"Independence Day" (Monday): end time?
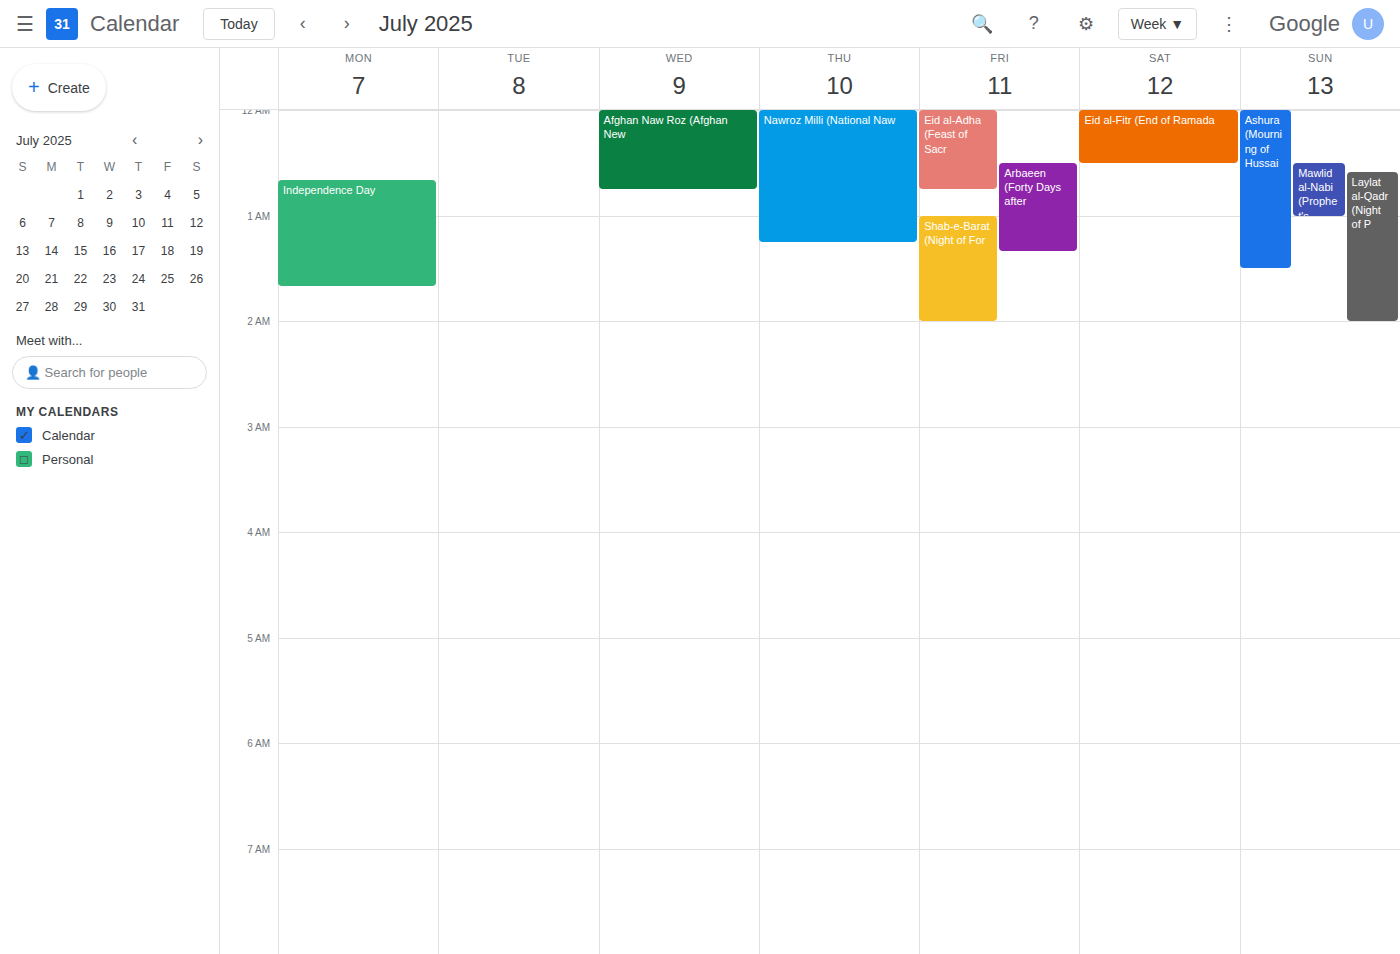
1:40 AM